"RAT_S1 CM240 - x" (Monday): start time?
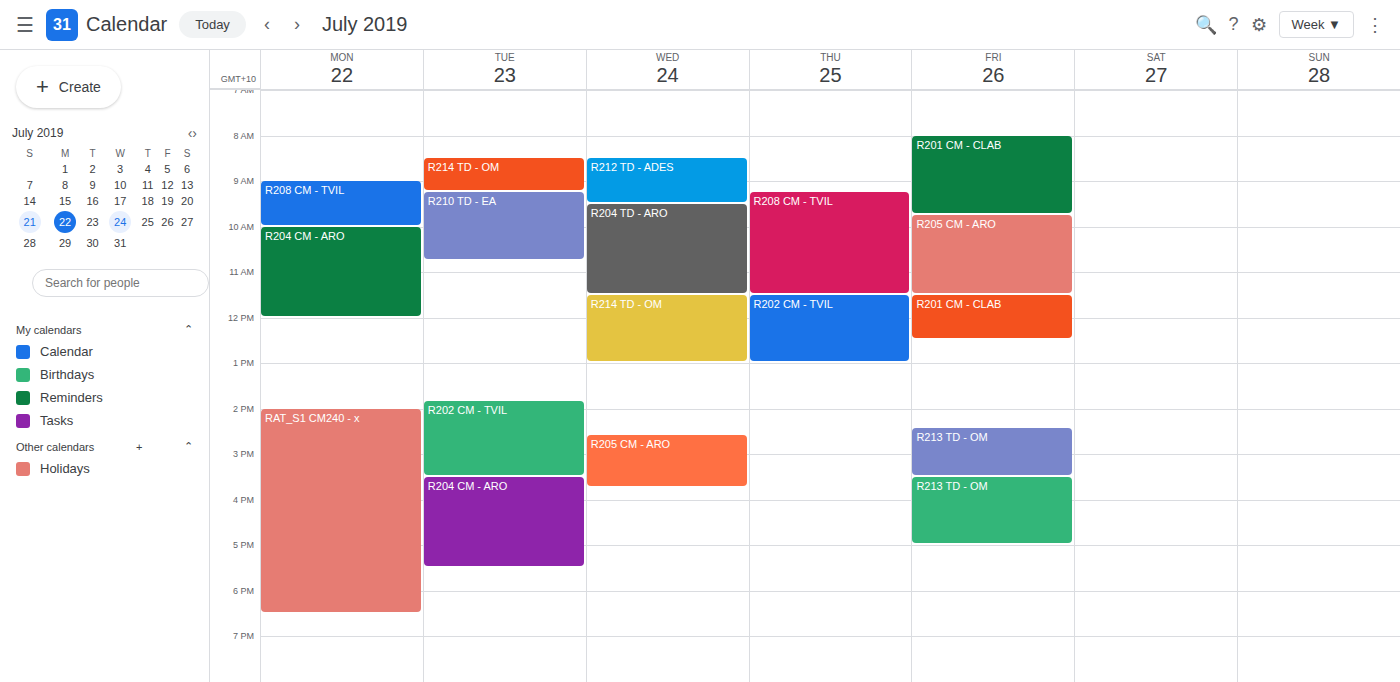
2:00 PM